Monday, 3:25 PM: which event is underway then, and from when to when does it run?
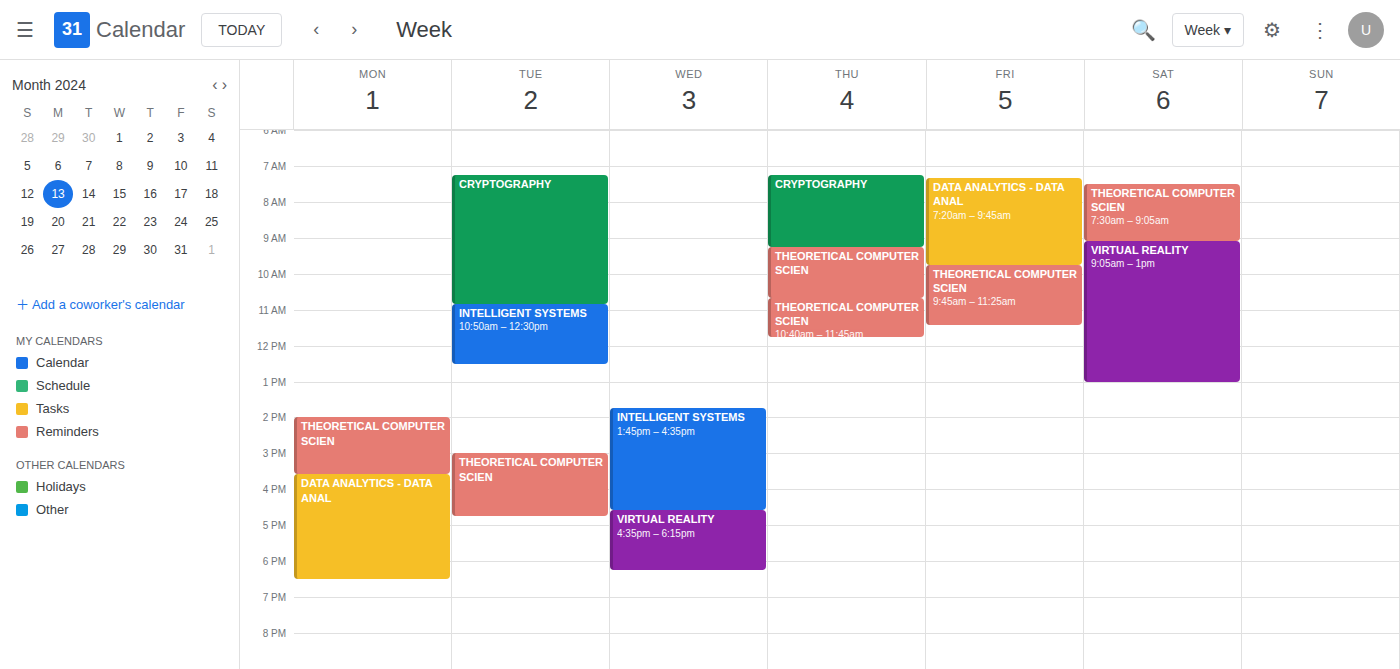
"THEORETICAL COMPUTER SCIEN", 2:00 PM to 3:35 PM